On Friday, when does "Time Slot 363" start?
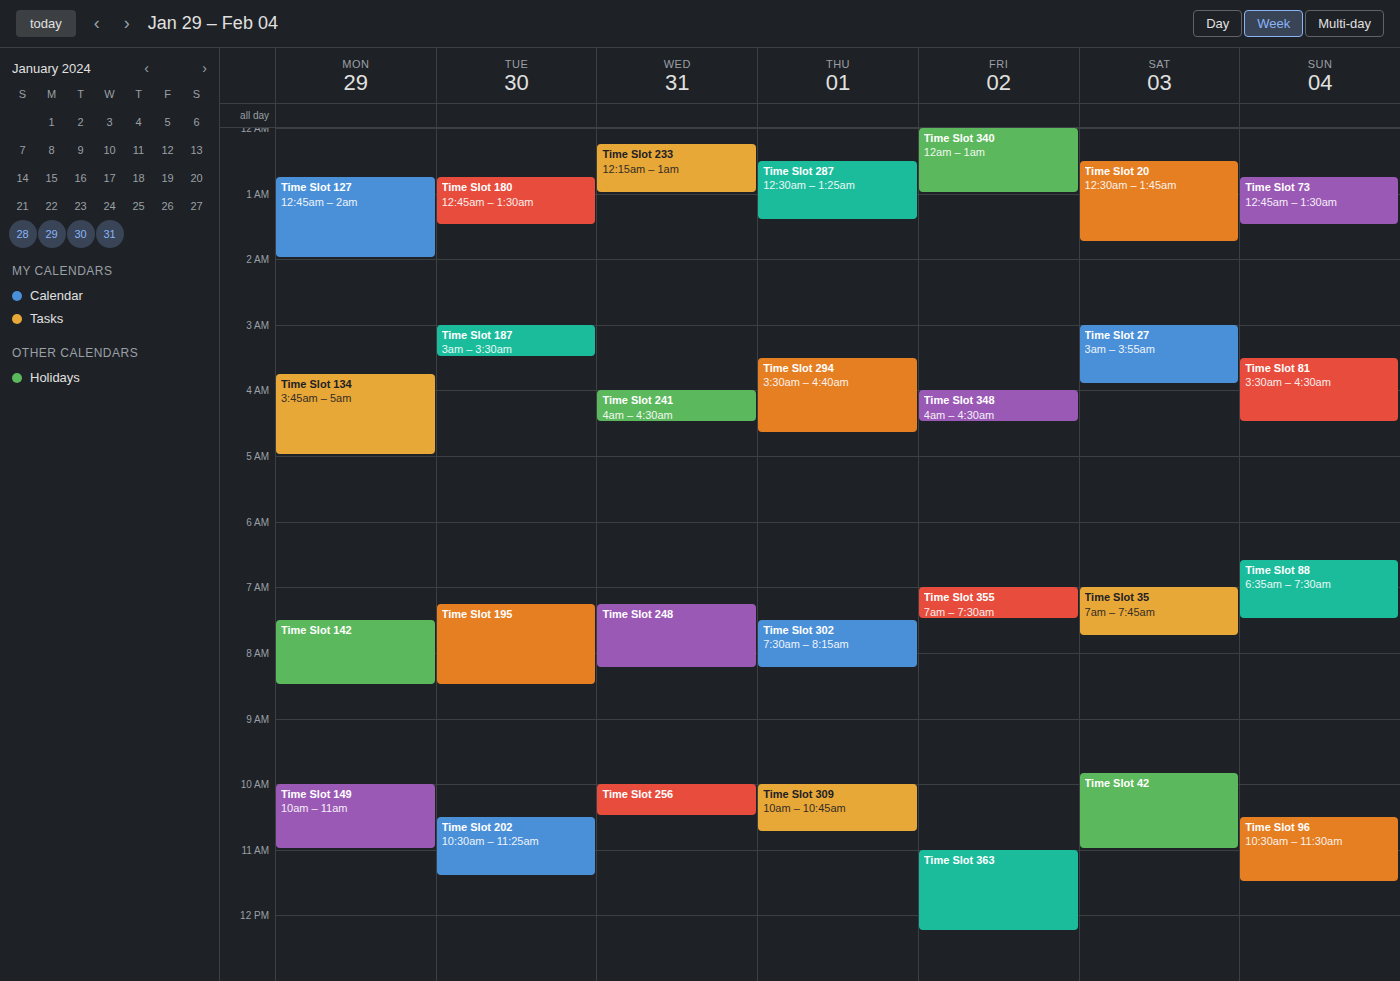
11:00 AM